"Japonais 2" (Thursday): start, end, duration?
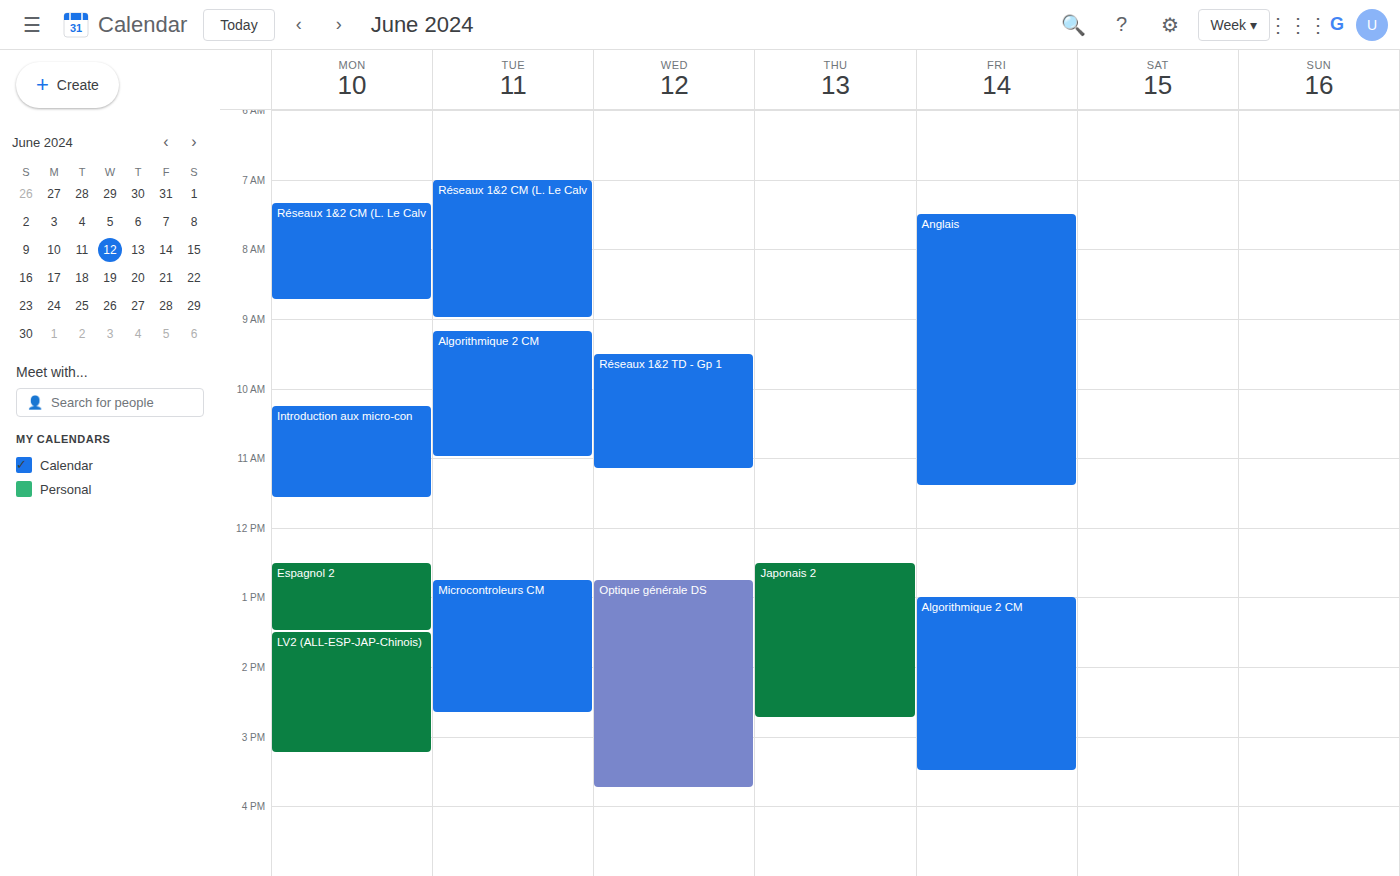
12:30 PM to 2:45 PM, 2 hours 15 minutes